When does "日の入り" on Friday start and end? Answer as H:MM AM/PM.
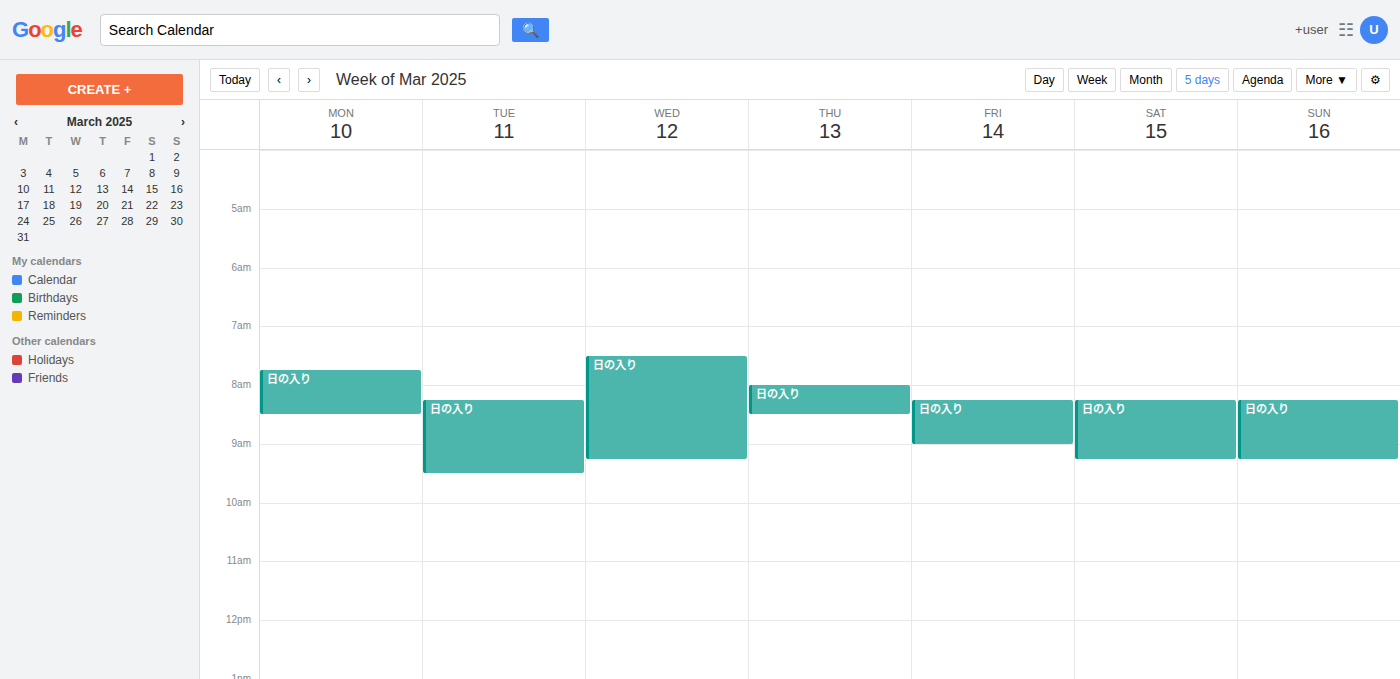
8:15 AM to 9:00 AM